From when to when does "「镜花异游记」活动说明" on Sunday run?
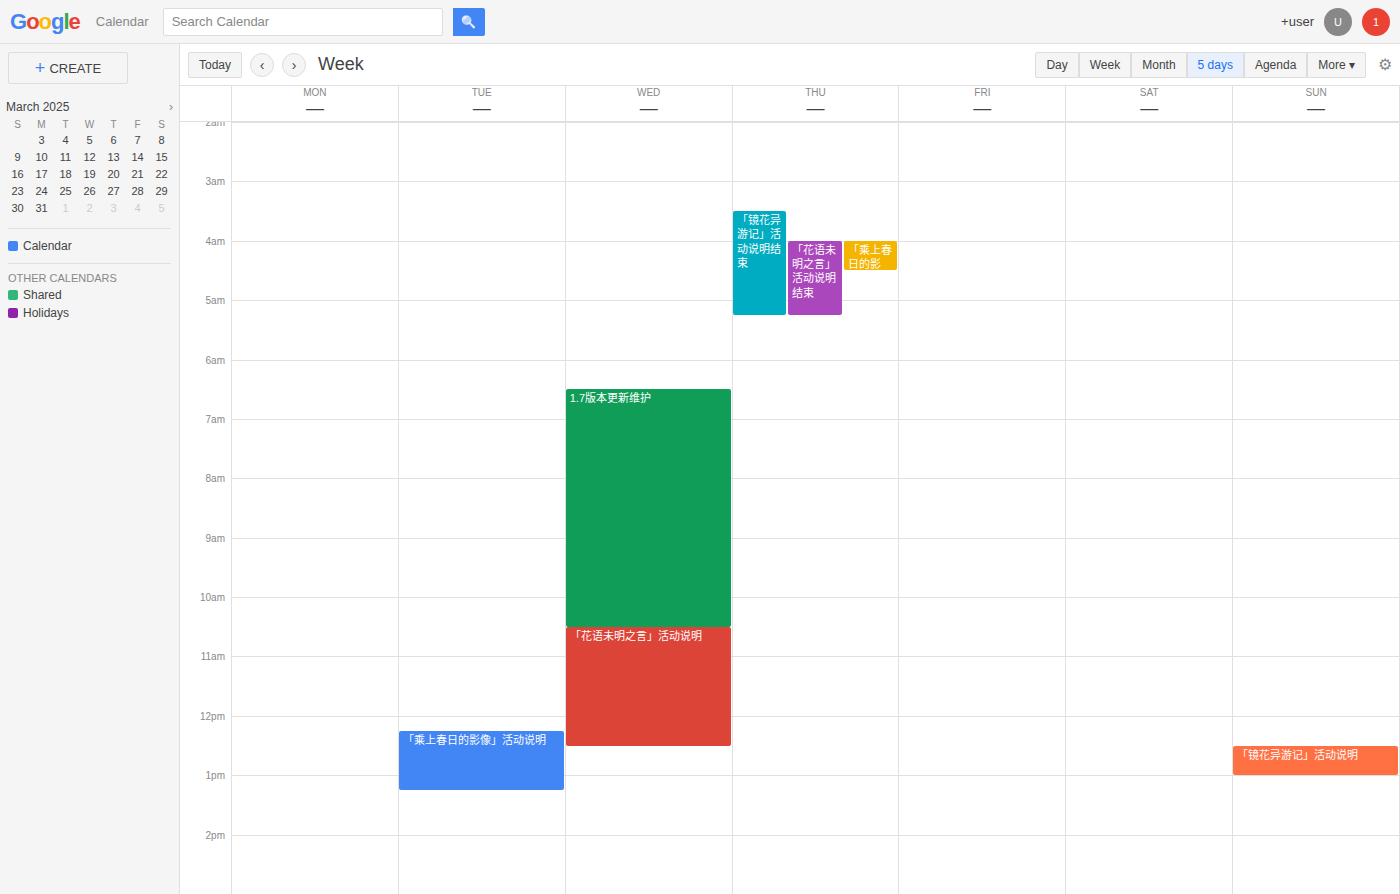
12:30 PM to 1:00 PM